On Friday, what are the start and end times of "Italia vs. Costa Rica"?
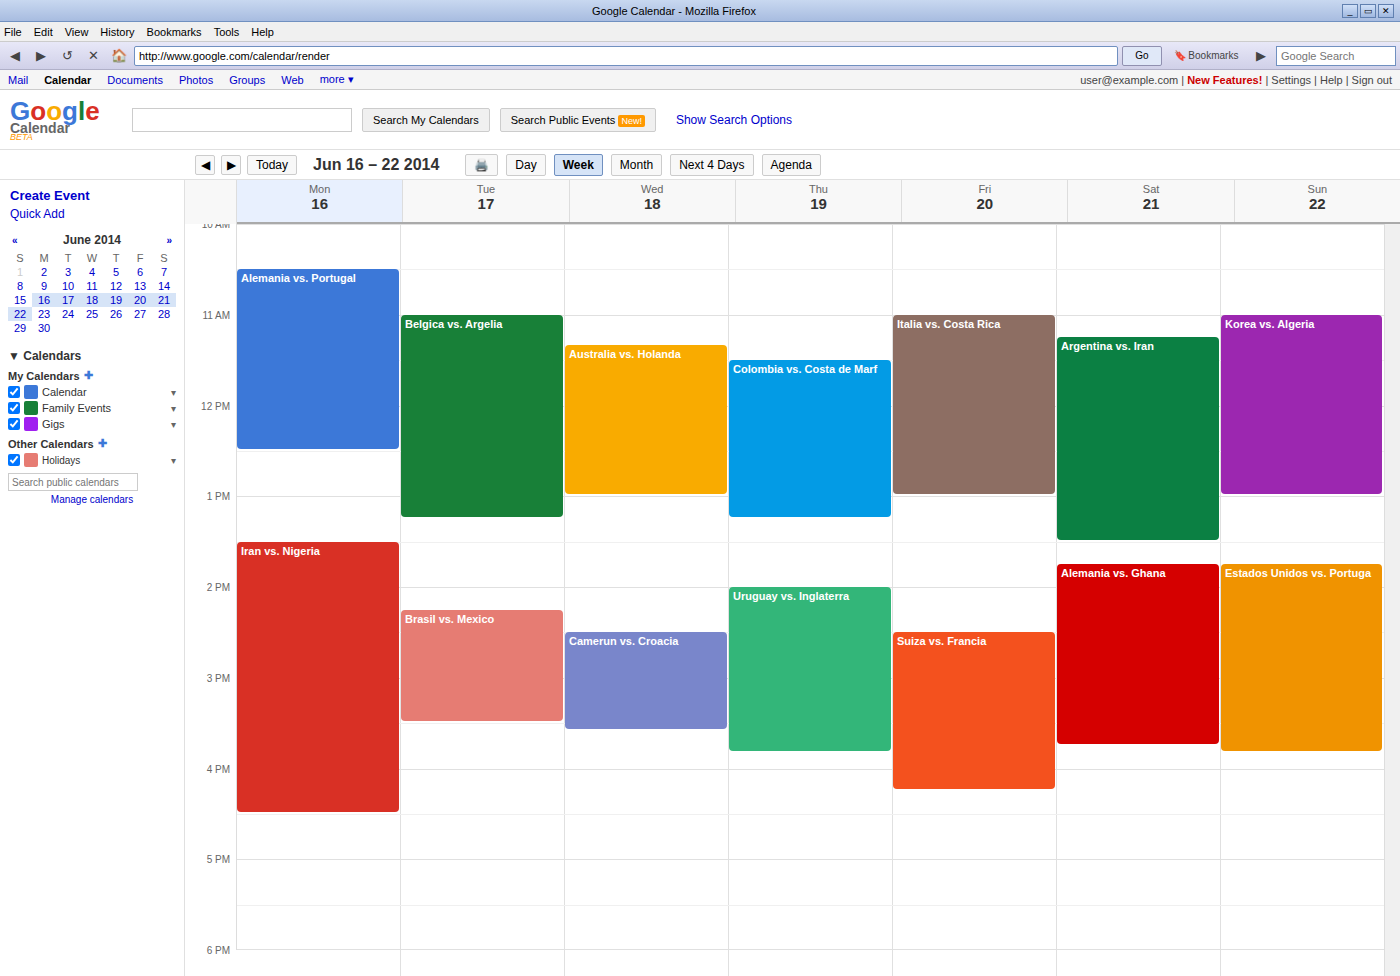
11:00 AM to 1:00 PM